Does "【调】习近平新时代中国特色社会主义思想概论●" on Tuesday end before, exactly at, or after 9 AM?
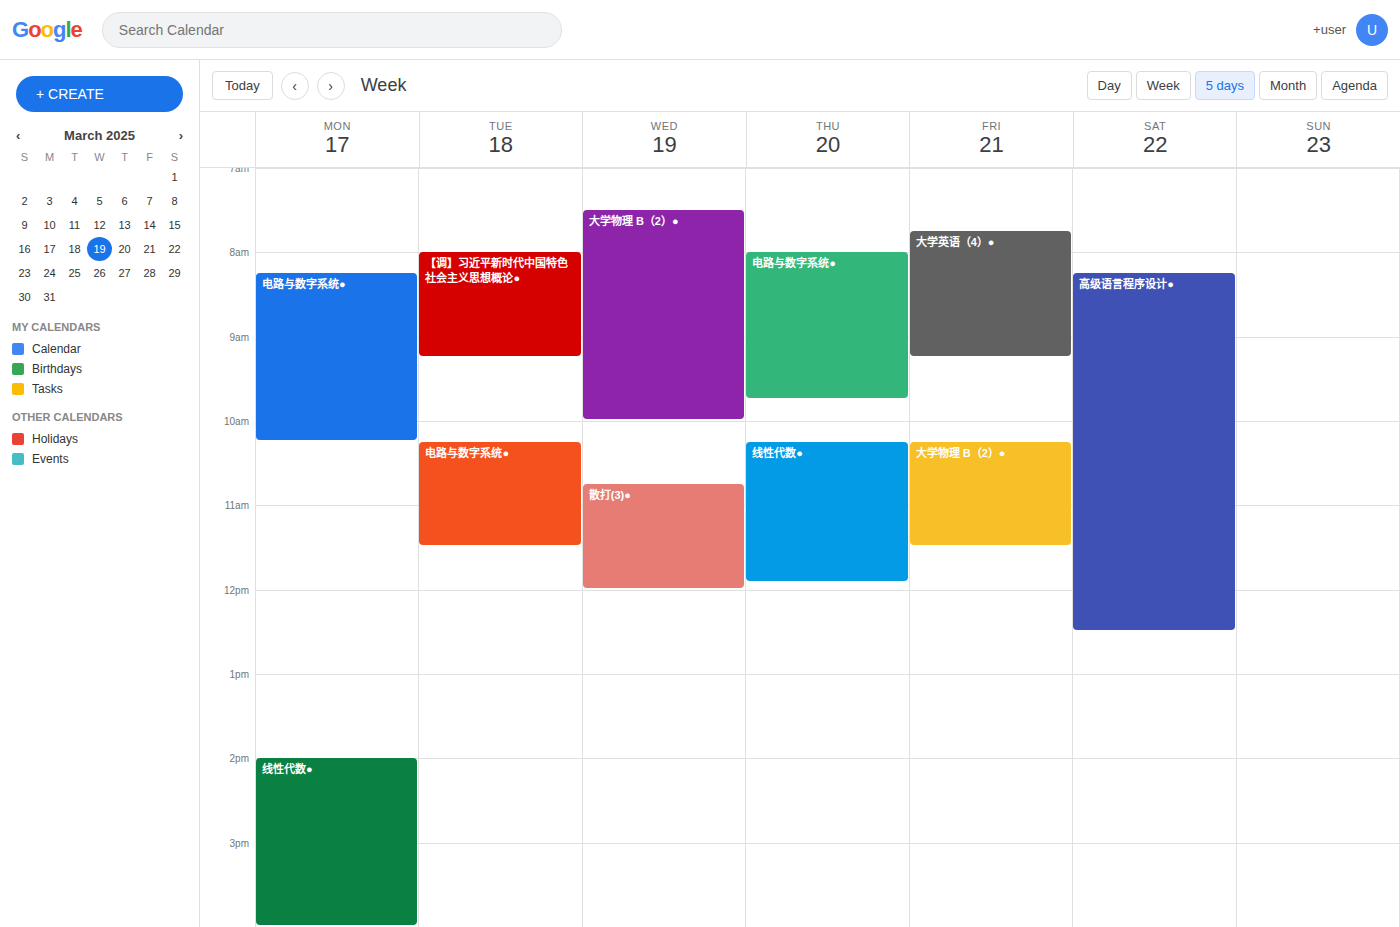
9:15 AM -- after 9 AM, 15 minutes below the 9 AM line.